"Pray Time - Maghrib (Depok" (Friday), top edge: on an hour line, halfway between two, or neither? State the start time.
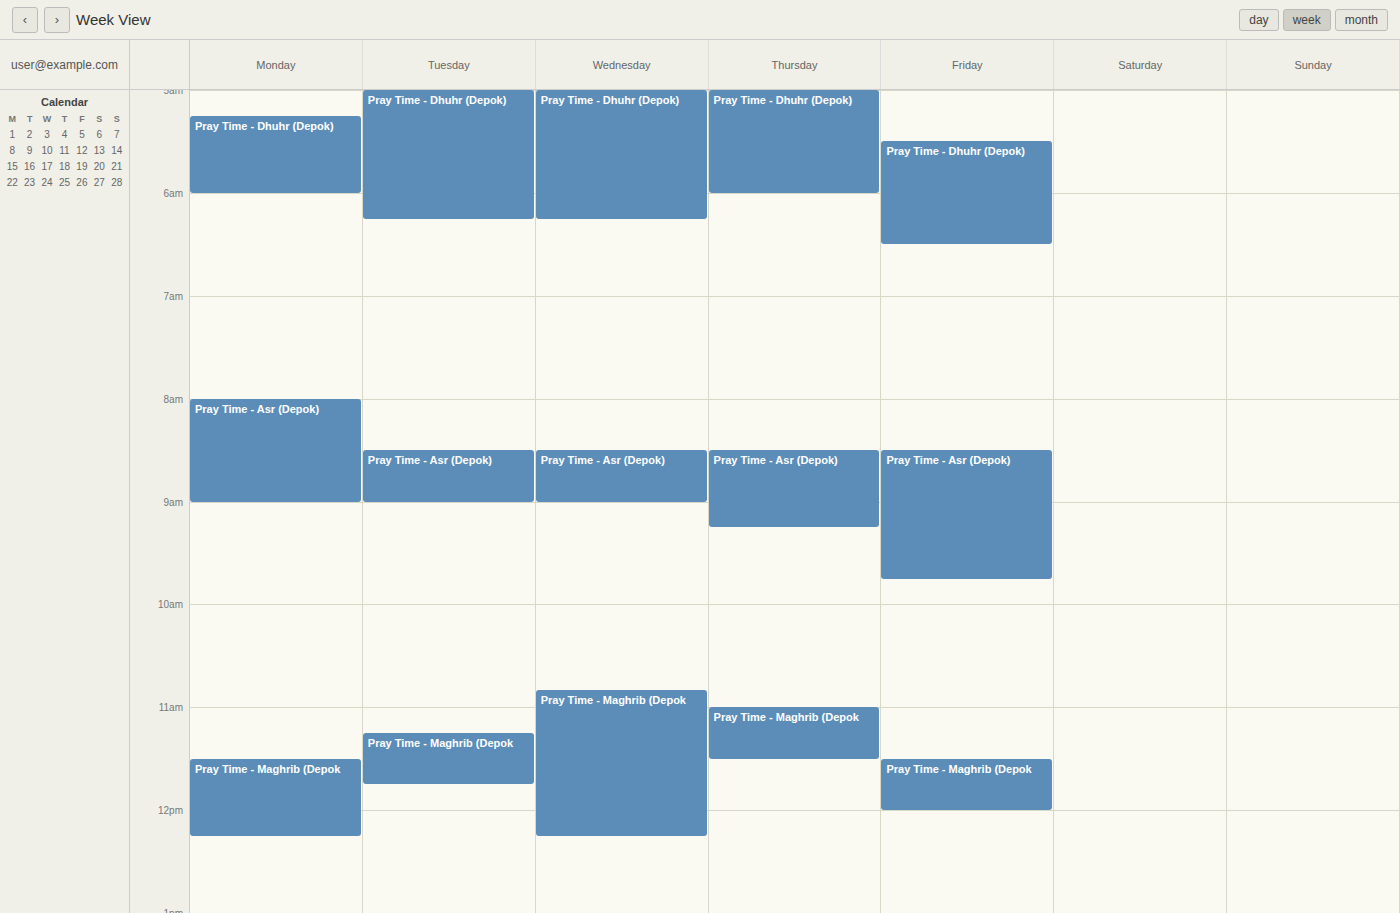
11:30 AM -- halfway between the 11 AM and 12 PM lines.